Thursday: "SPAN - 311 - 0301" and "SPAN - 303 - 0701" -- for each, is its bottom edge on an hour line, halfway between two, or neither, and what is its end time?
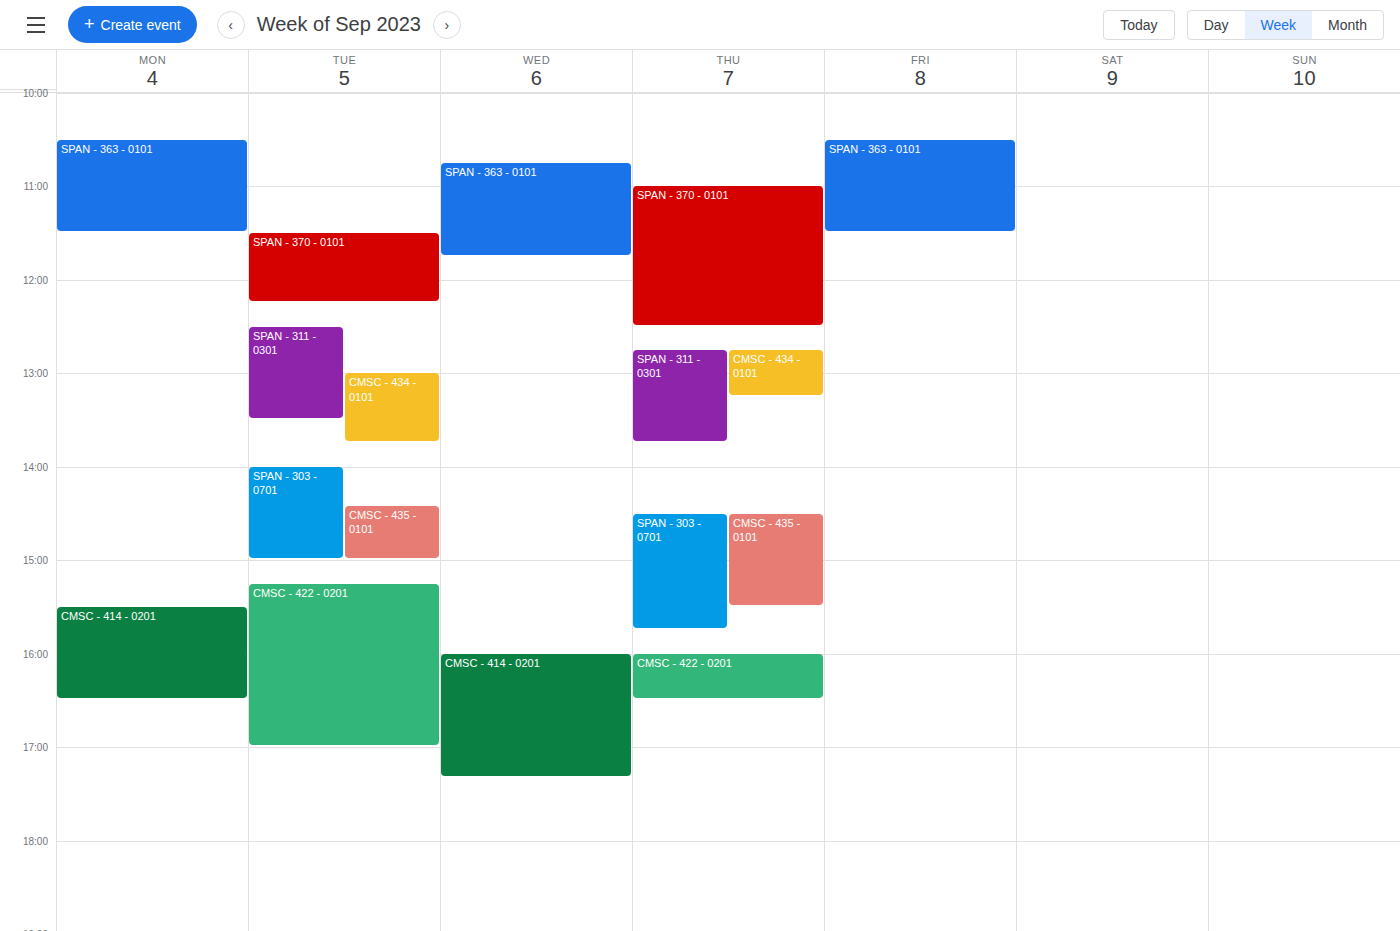
"SPAN - 311 - 0301": 1:45 PM, neither: three quarters of the way from the 1 PM line to the 2 PM line. "SPAN - 303 - 0701": 3:45 PM, neither: three quarters of the way from the 3 PM line to the 4 PM line.